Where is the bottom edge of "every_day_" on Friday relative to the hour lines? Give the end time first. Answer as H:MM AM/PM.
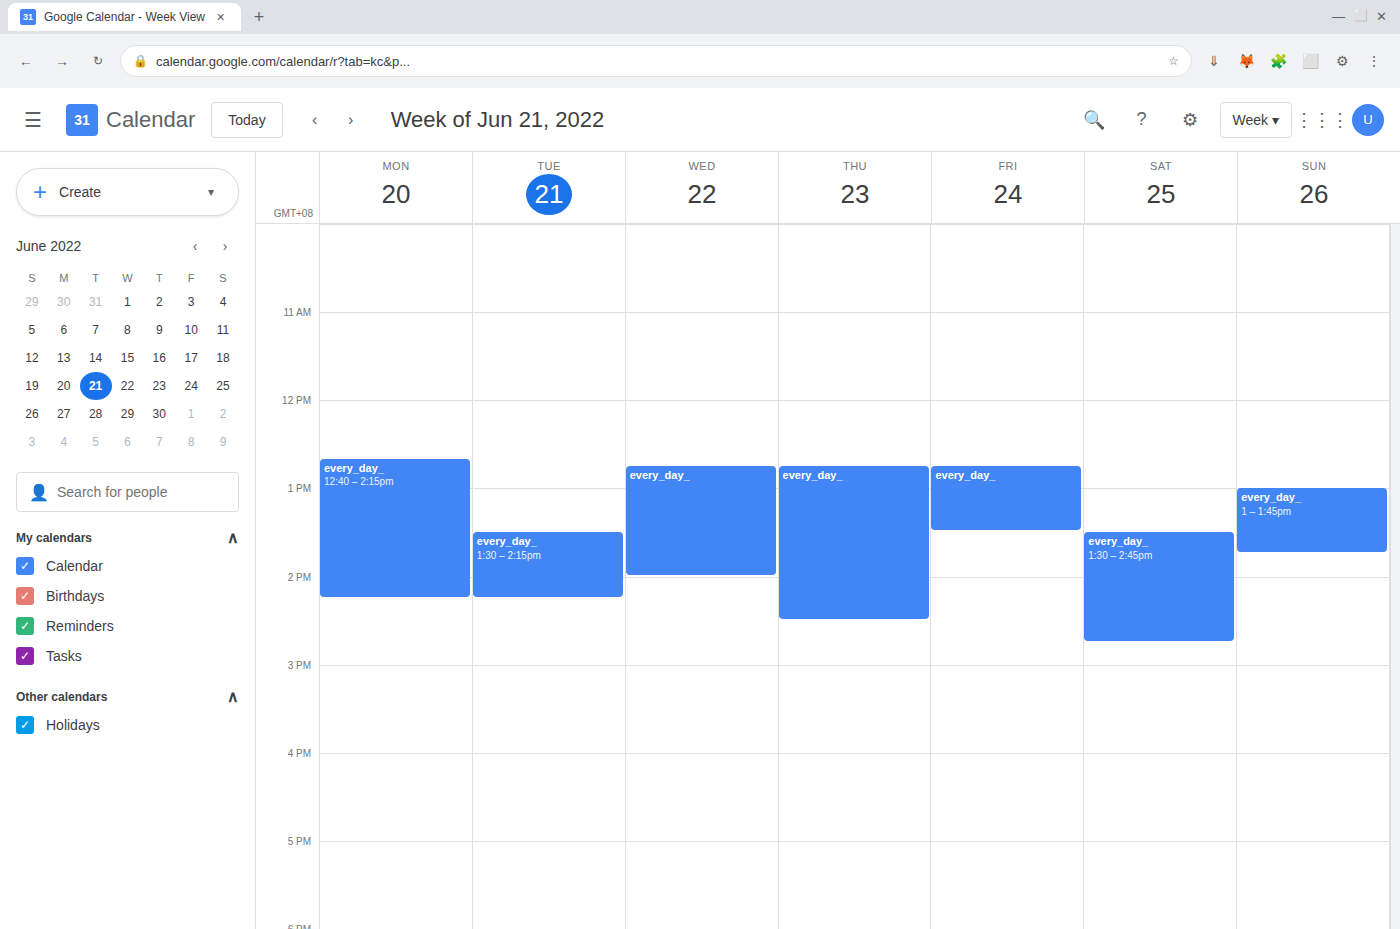
1:30 PM -- halfway between the 1 PM and 2 PM lines.